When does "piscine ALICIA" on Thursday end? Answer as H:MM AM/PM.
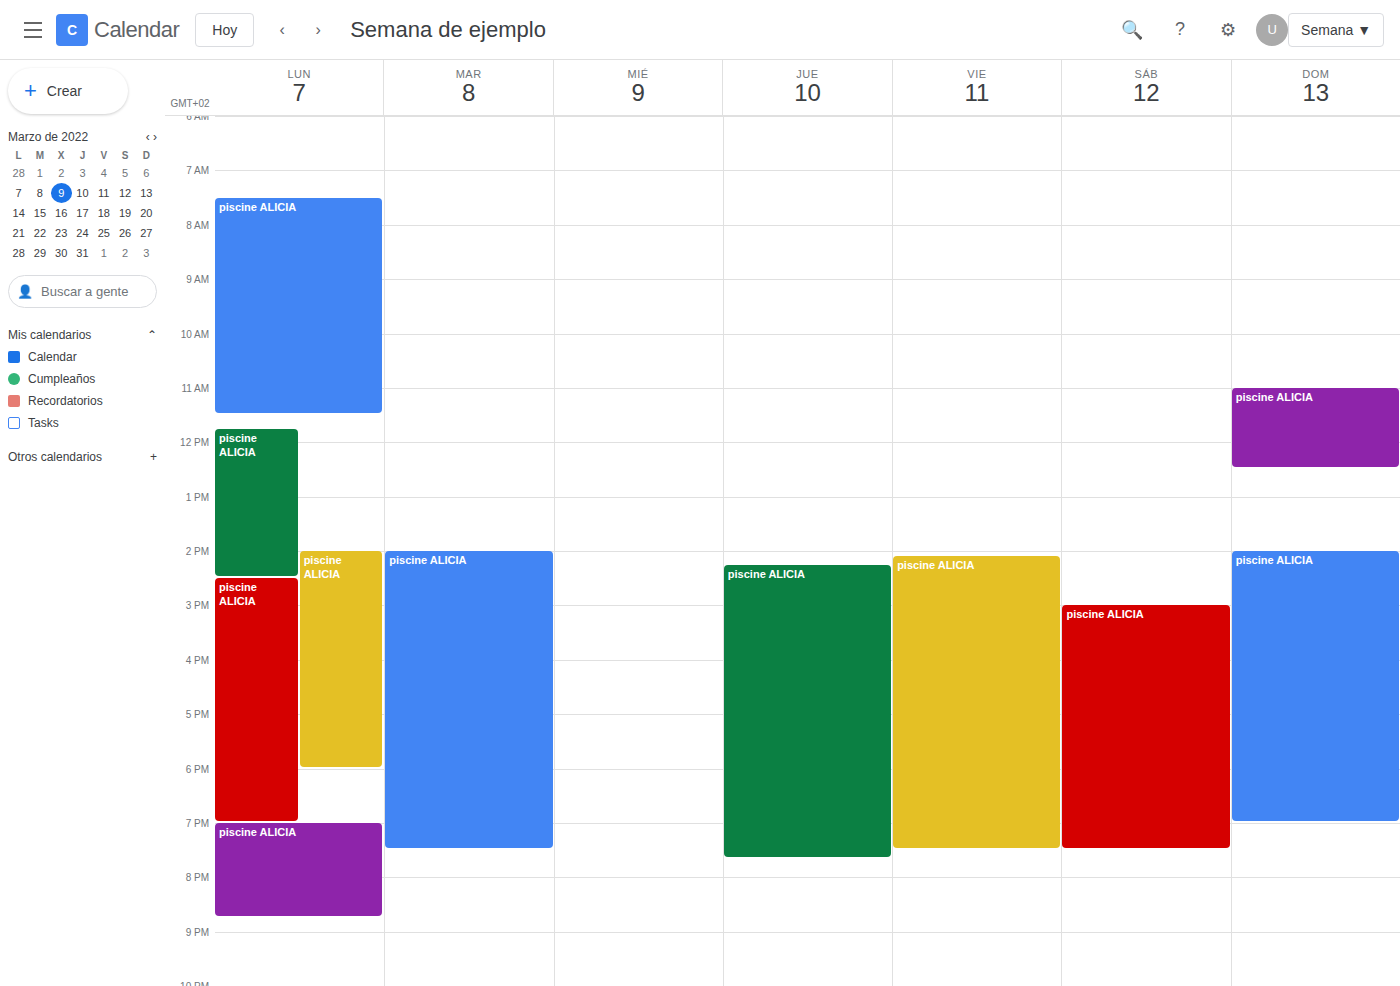
7:40 PM